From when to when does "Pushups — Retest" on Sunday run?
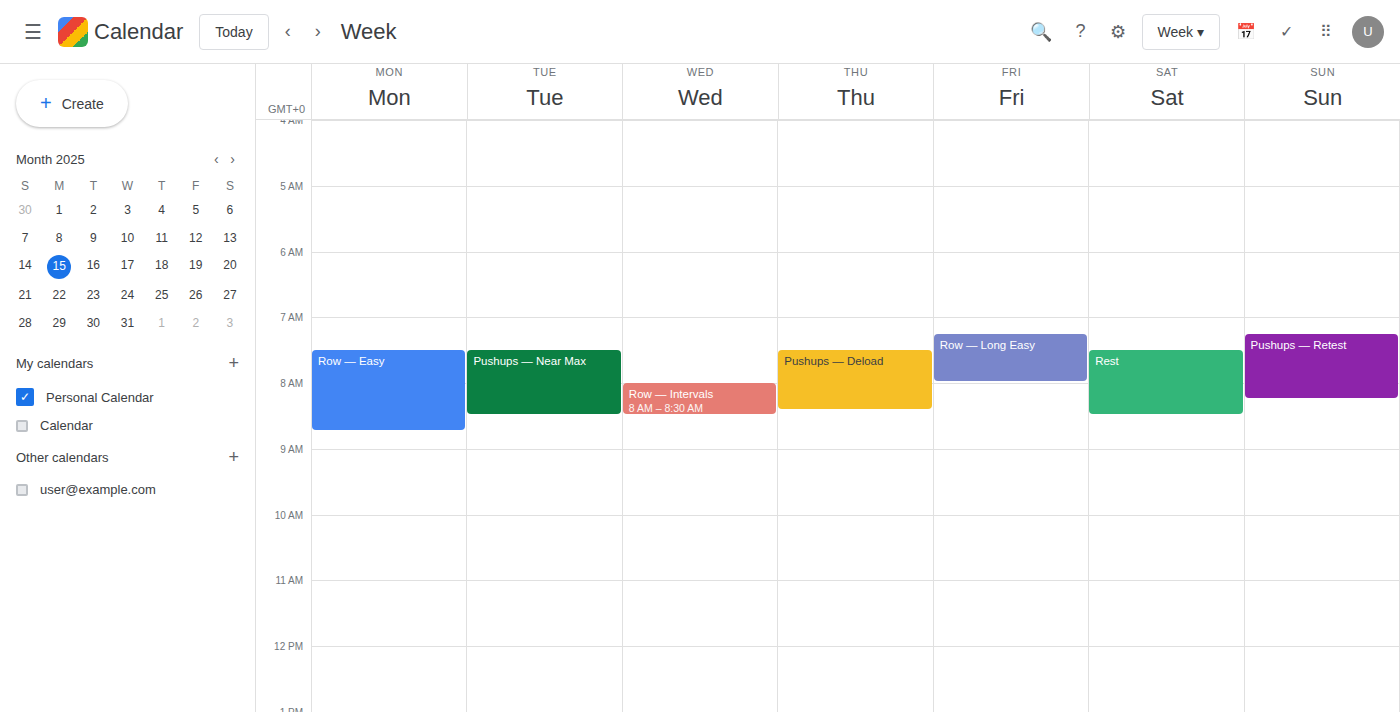
7:15 AM to 8:15 AM